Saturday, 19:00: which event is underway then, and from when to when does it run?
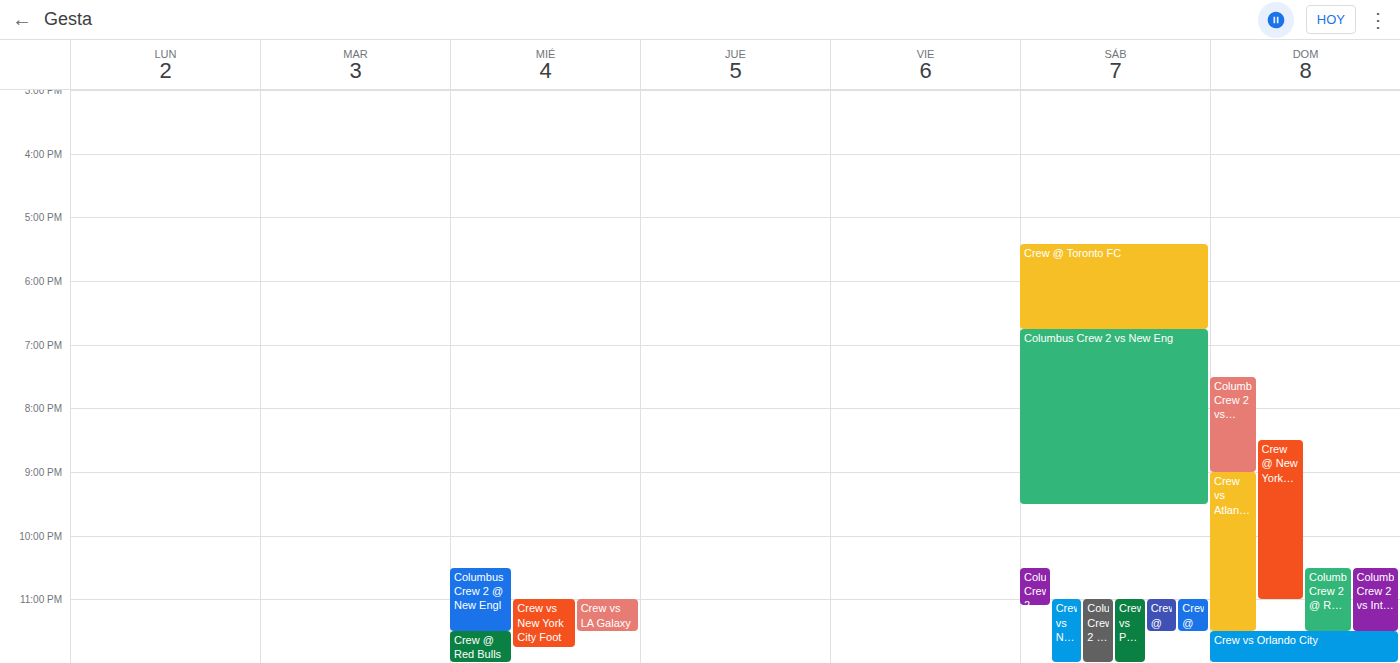
"Columbus Crew 2 vs New Eng", 18:45 to 21:30